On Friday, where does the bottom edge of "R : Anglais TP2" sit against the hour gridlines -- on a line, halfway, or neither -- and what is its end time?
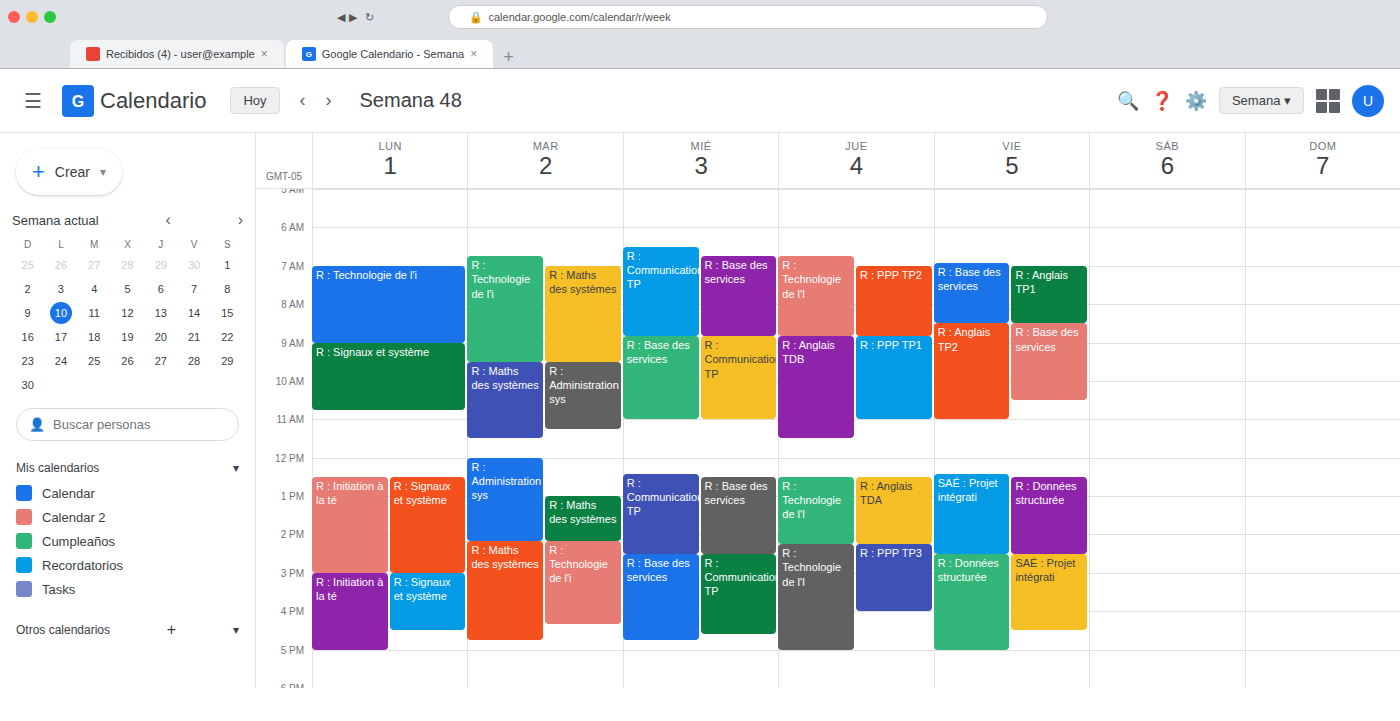
11:00 AM -- exactly on the 11 AM line.